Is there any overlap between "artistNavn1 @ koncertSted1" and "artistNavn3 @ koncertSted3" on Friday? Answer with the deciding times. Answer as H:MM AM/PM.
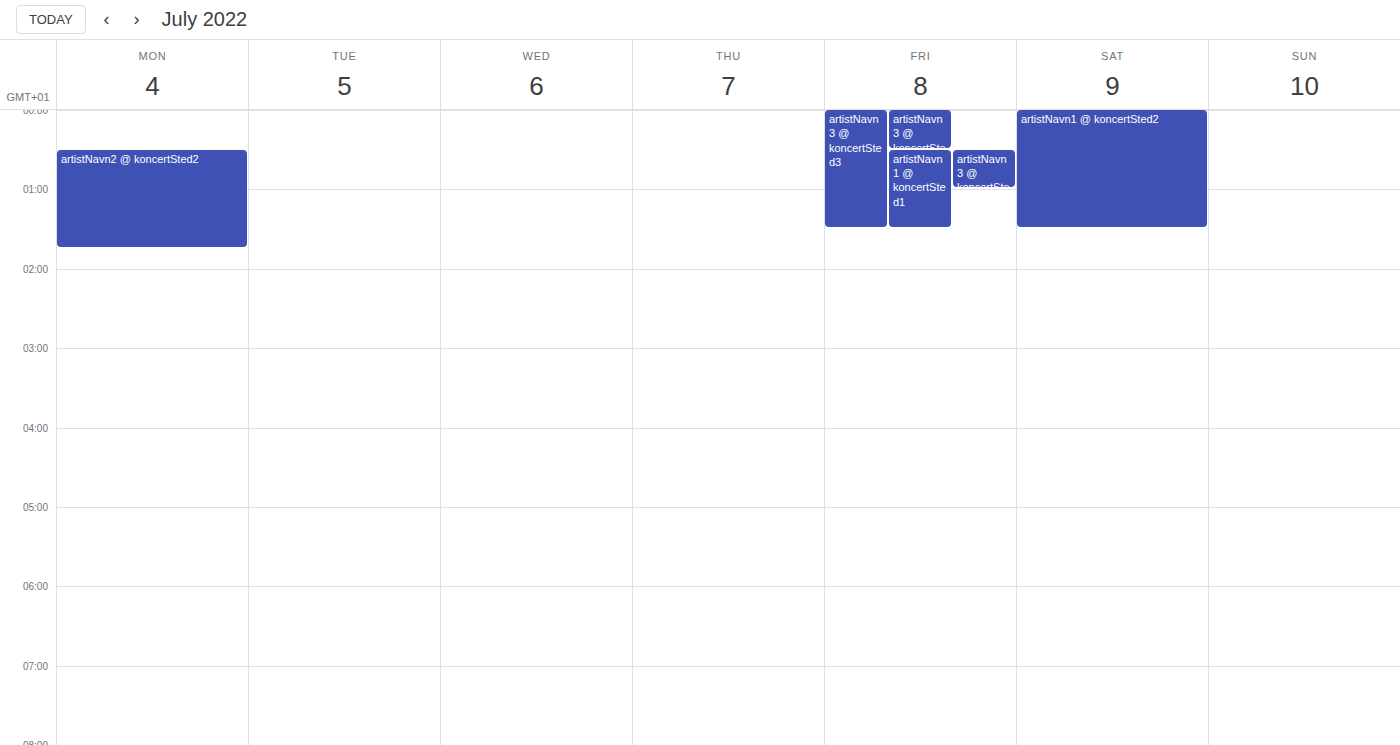
"artistNavn1 @ koncertSted1" runs 12:30 AM to 1:30 AM, inside "artistNavn3 @ koncertSted3" -- they overlap.